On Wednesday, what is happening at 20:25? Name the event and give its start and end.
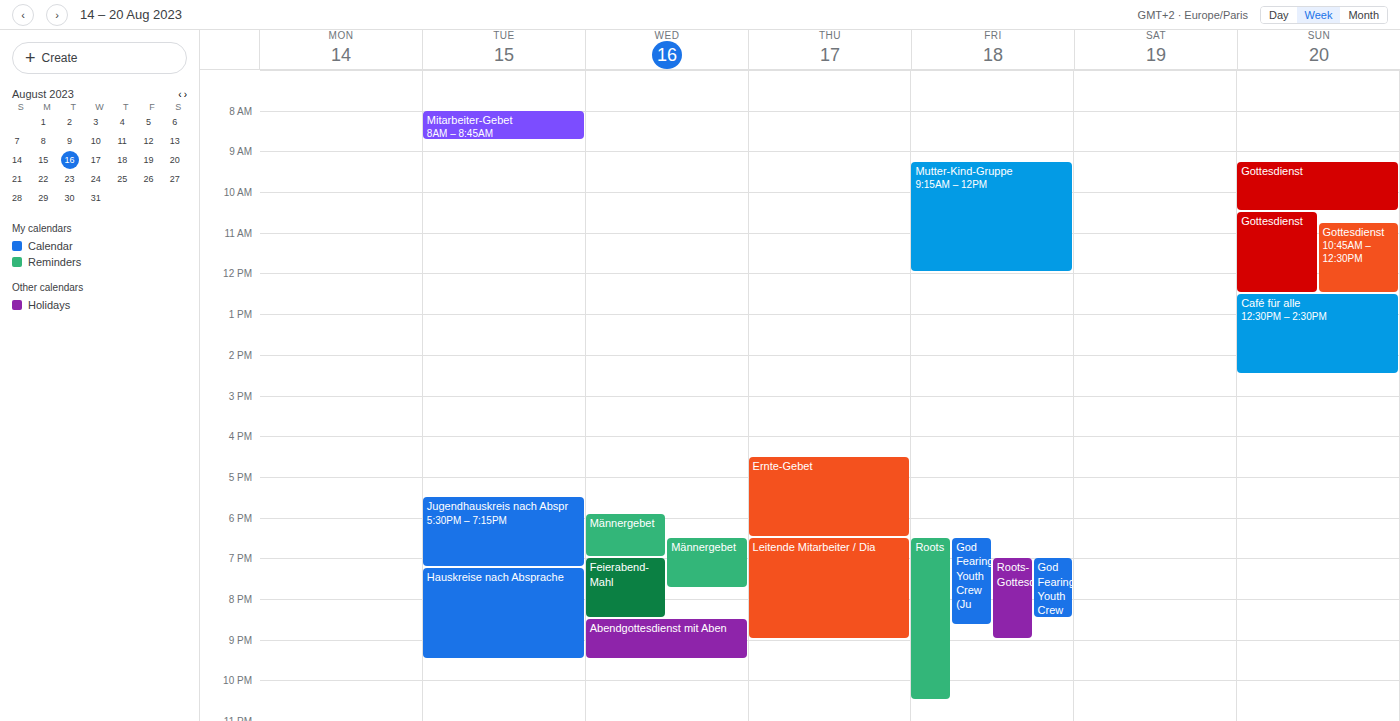
"Feierabend-Mahl", 19:00 to 20:30